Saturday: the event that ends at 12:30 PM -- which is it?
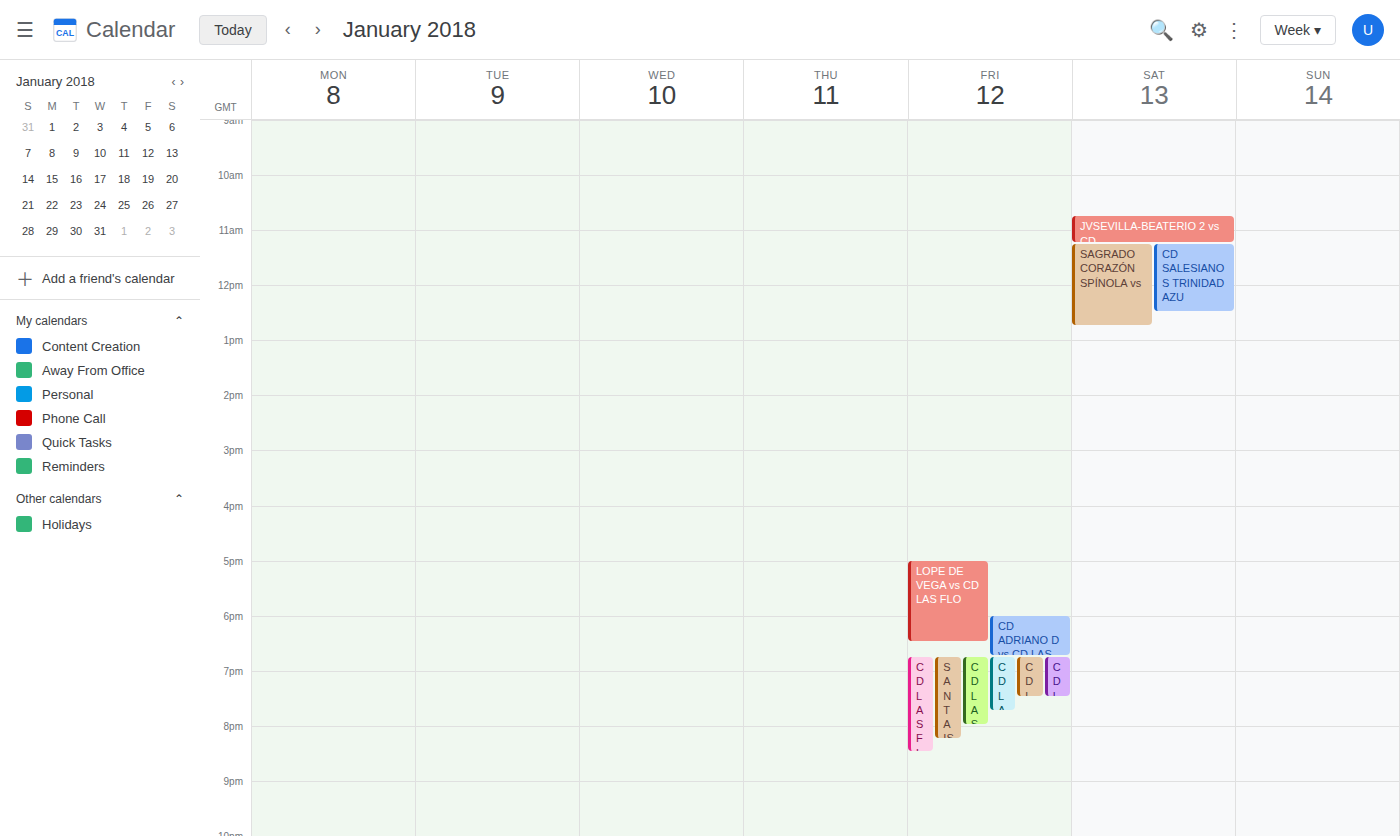
"CD SALESIANOS TRINIDAD AZU"